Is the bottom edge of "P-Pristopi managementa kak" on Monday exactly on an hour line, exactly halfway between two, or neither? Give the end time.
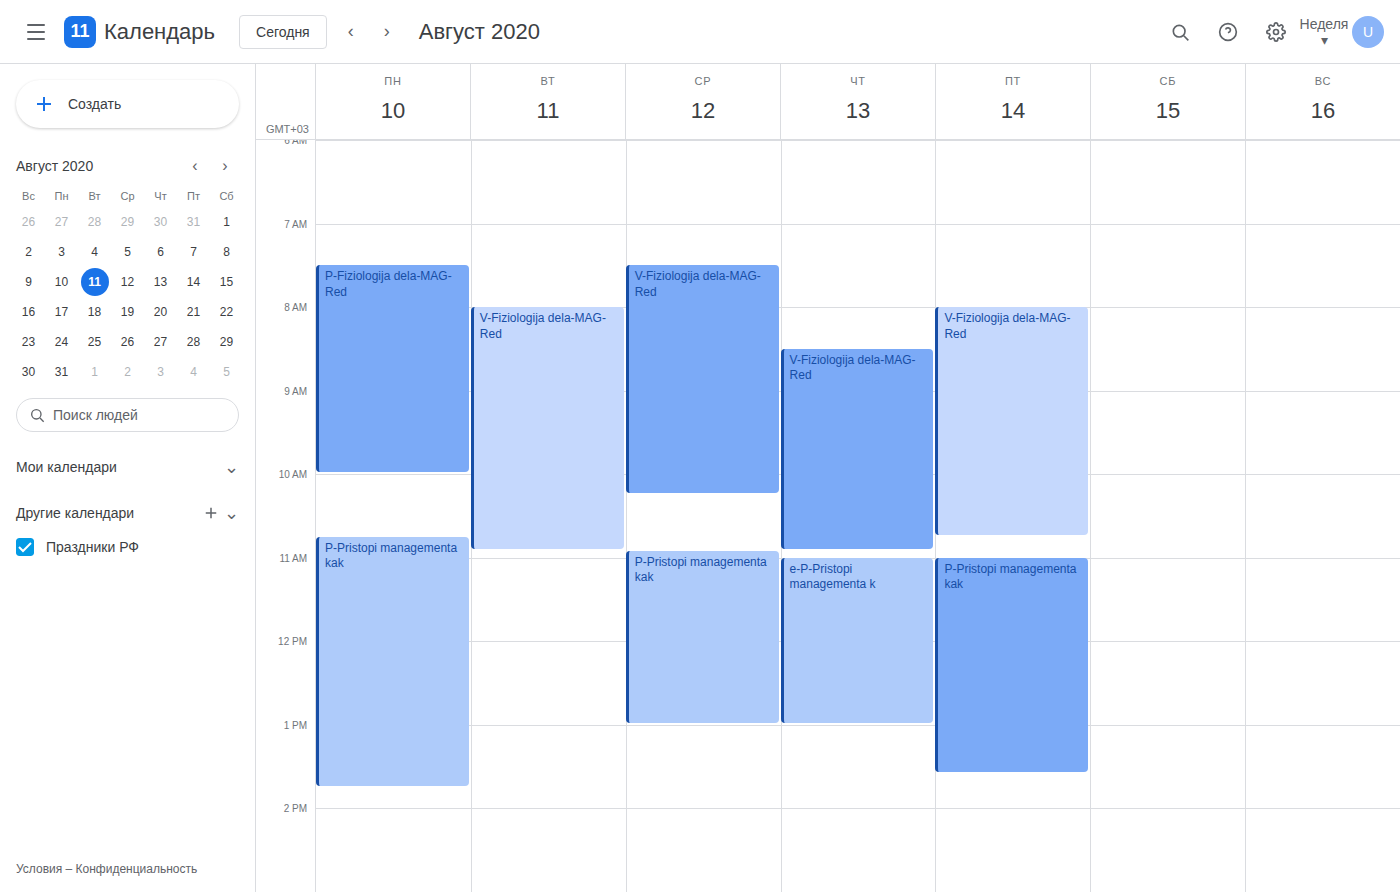
1:45 PM -- neither: three quarters of the way from the 1 PM line to the 2 PM line.